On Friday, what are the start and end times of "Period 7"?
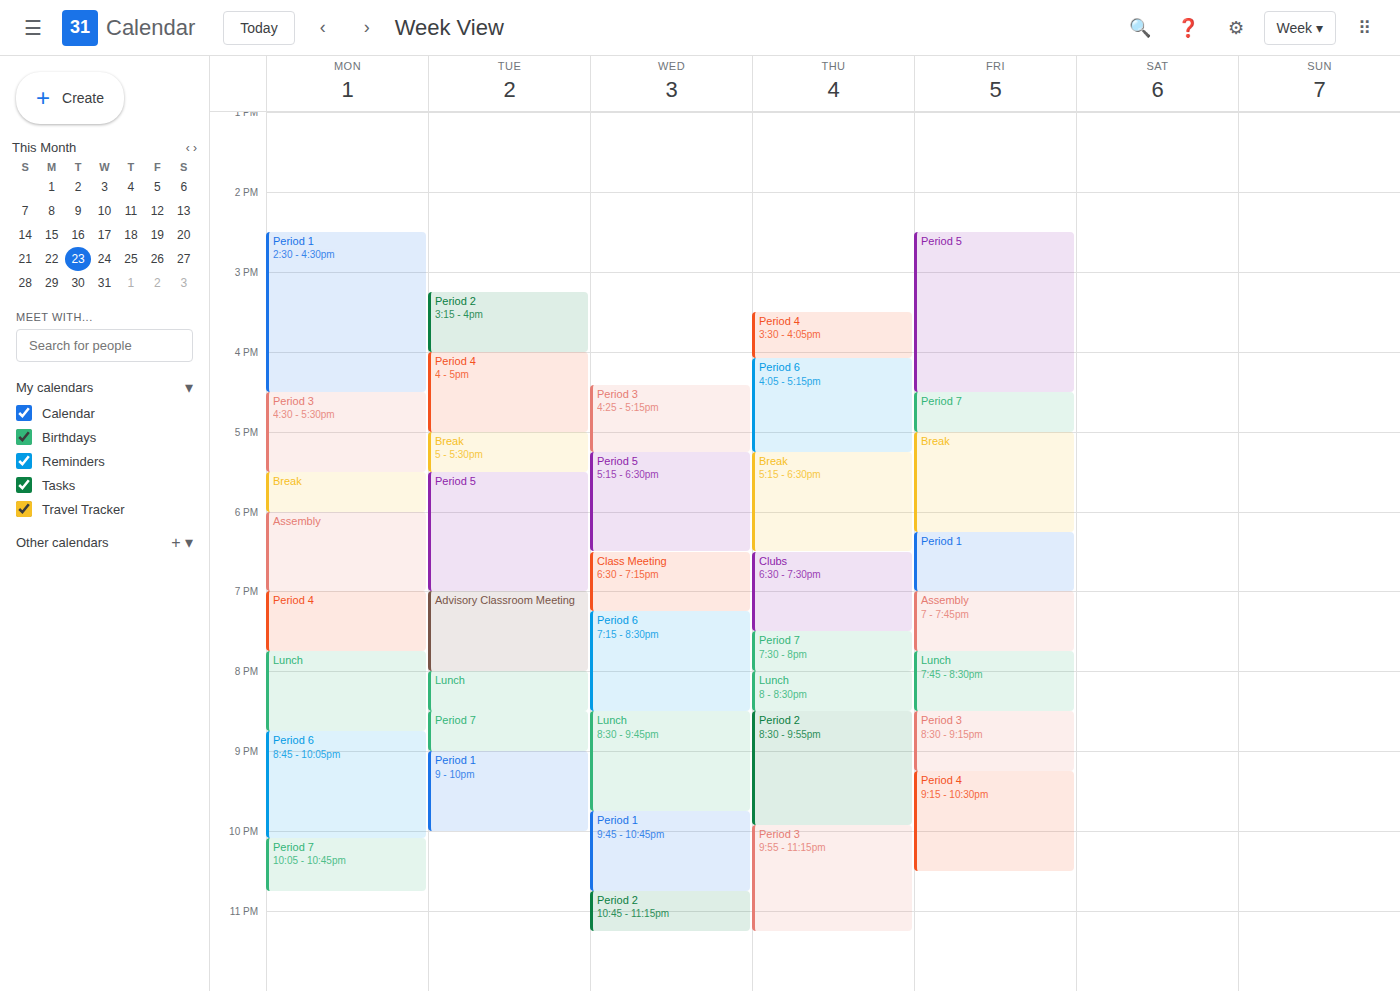
4:30 PM to 5:00 PM